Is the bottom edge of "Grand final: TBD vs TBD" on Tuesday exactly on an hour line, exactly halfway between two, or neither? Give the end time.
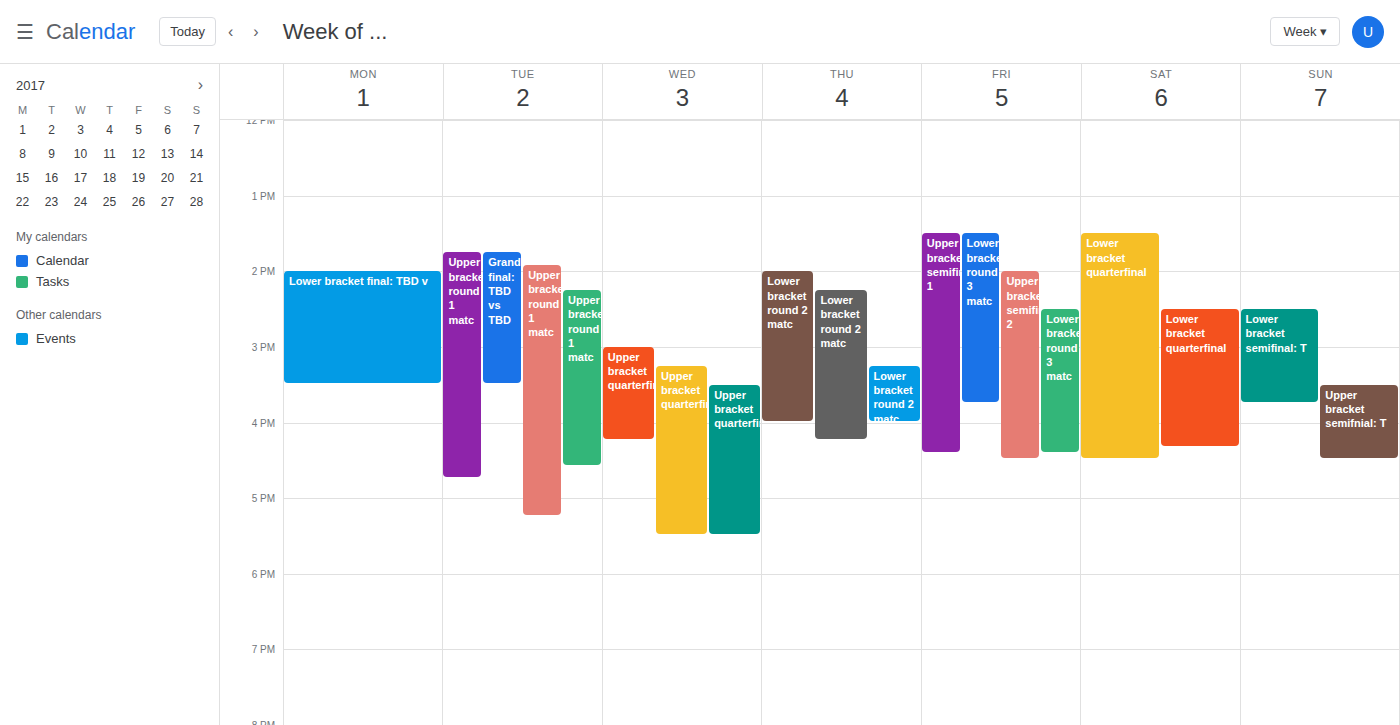
3:30 PM -- halfway between the 3 PM and 4 PM lines.